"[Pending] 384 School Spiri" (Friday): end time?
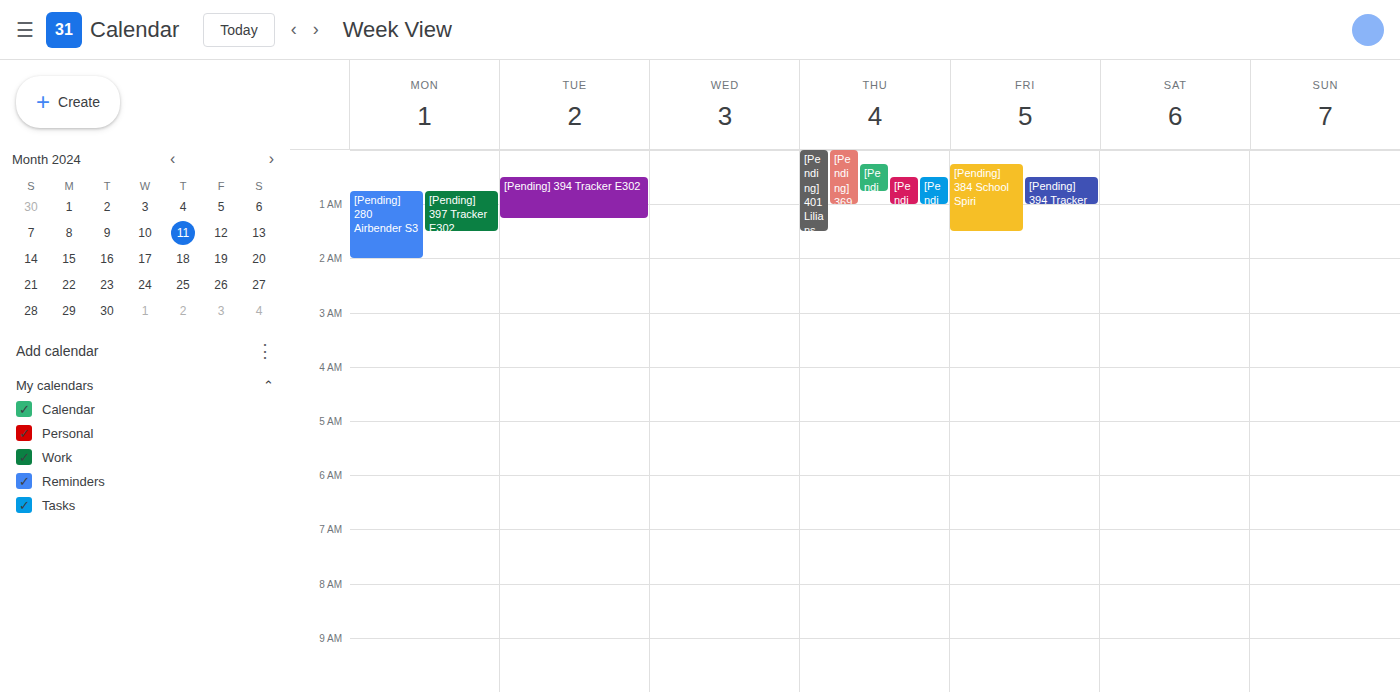
1:30 AM